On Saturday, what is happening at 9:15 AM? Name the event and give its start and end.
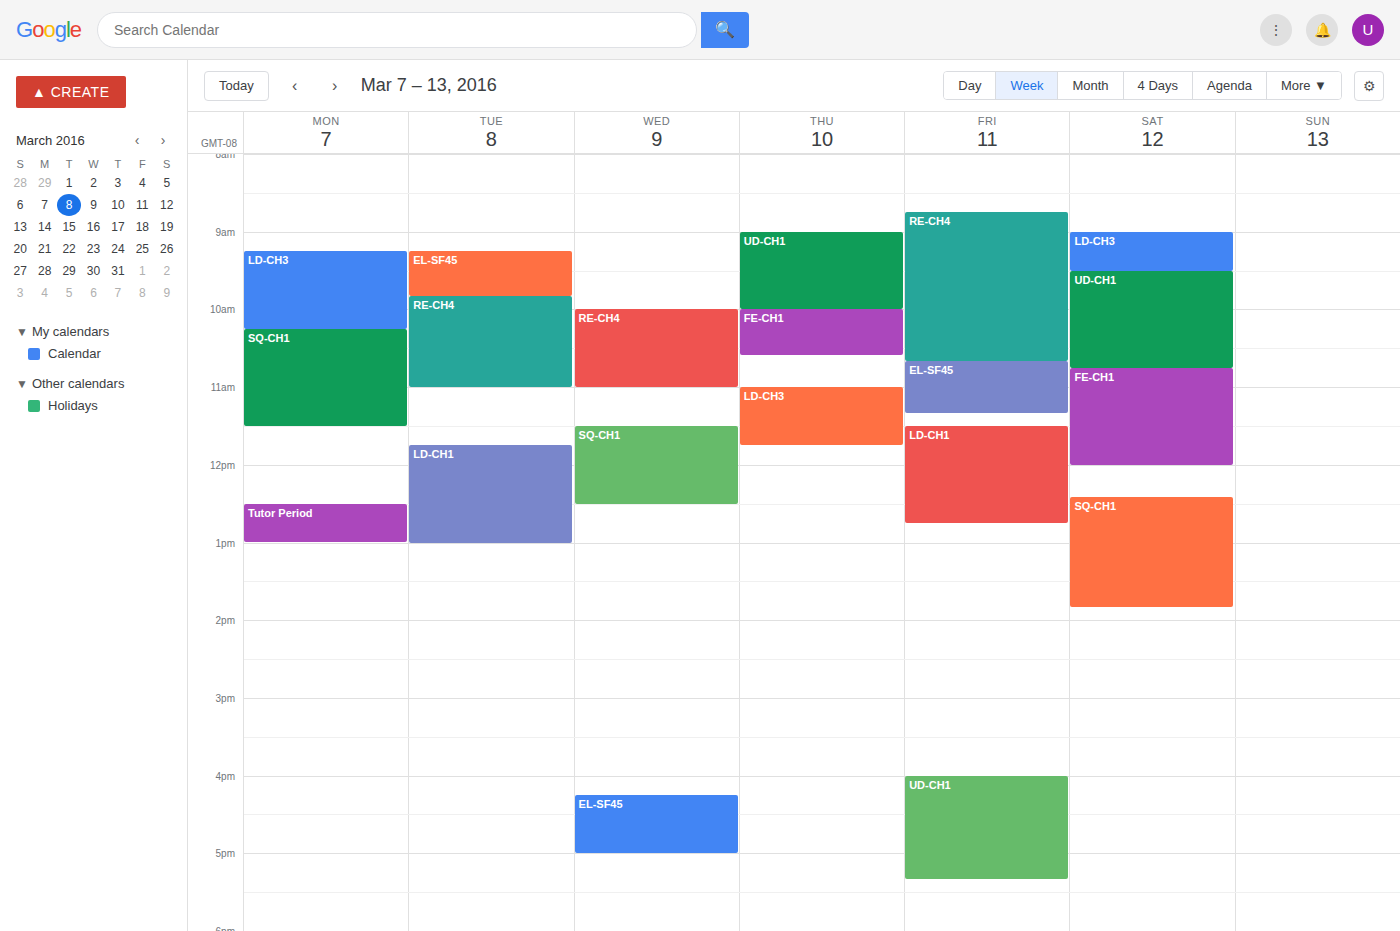
"LD-CH3", 9:00 AM to 9:30 AM